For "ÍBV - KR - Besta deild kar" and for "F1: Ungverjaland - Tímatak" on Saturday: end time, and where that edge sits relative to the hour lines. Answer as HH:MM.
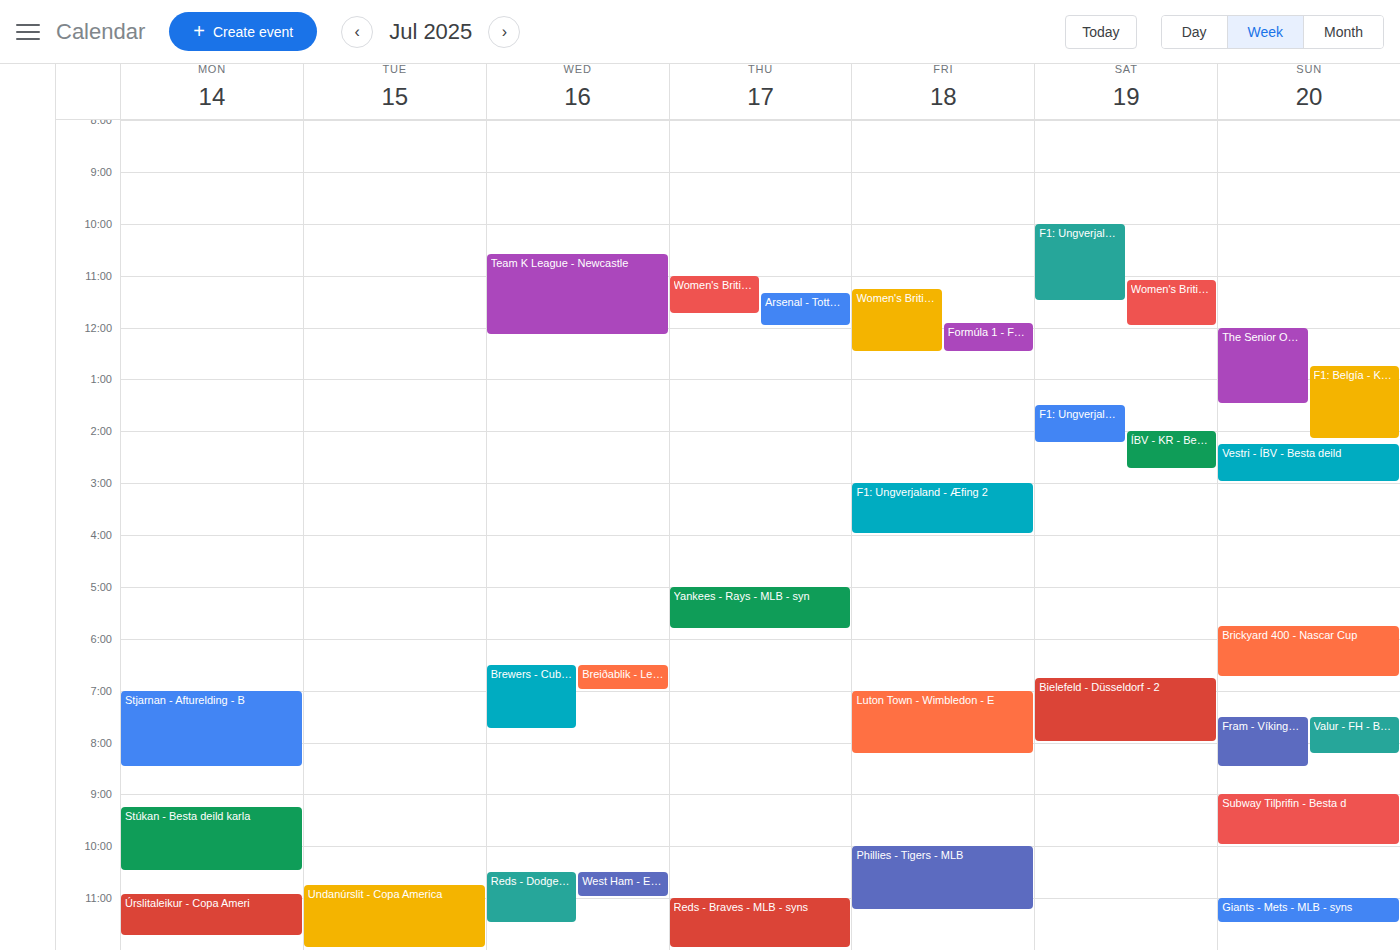
"ÍBV - KR - Besta deild kar": 14:45, neither: three quarters of the way from the 14:00 line to the 15:00 line. "F1: Ungverjaland - Tímatak": 14:15, neither: a quarter of the way from the 14:00 line to the 15:00 line.